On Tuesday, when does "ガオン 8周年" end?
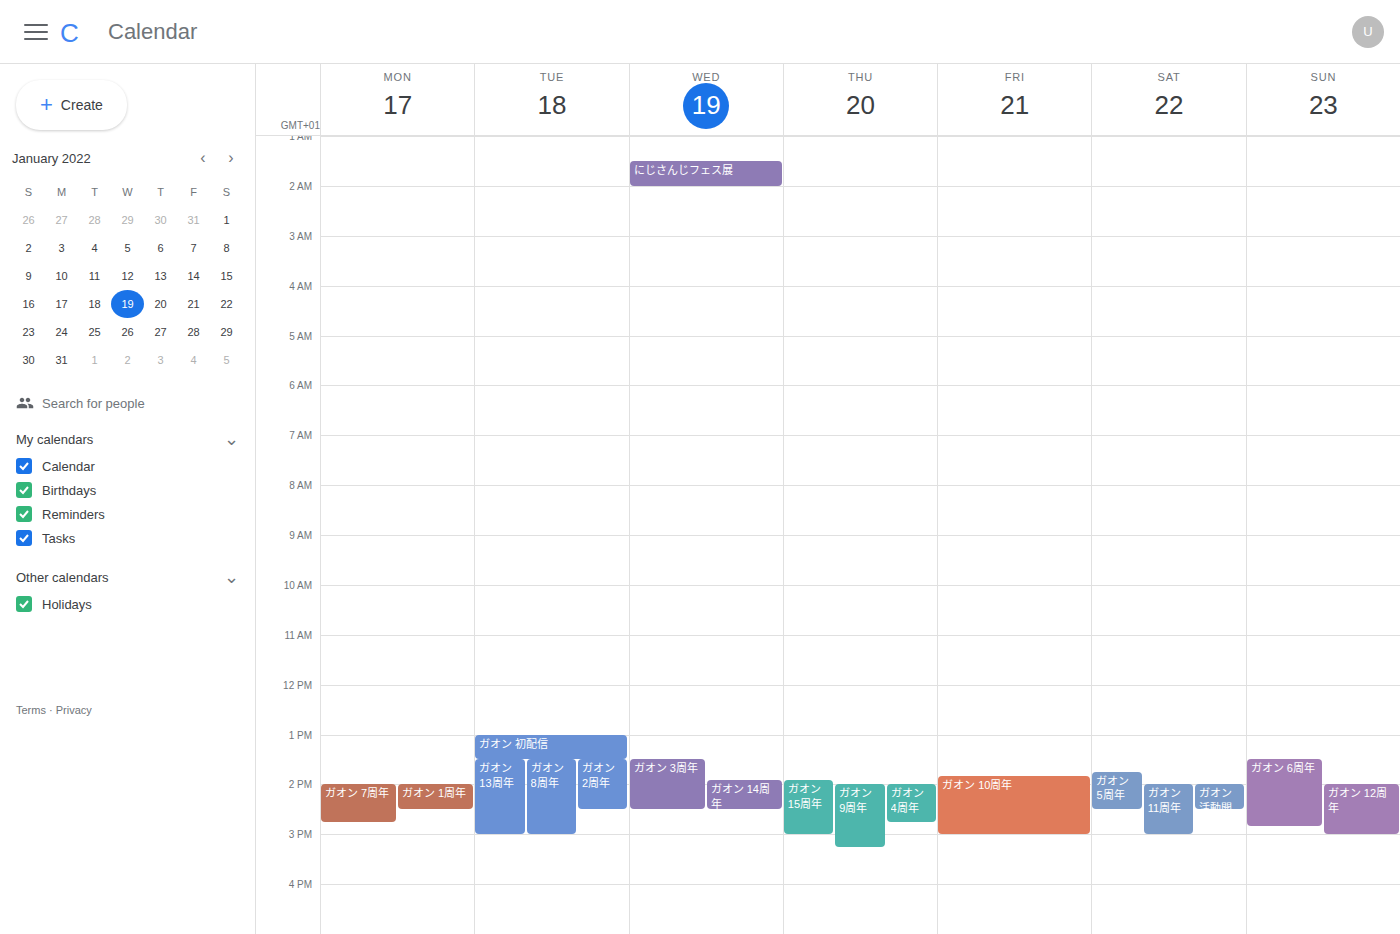
15:00